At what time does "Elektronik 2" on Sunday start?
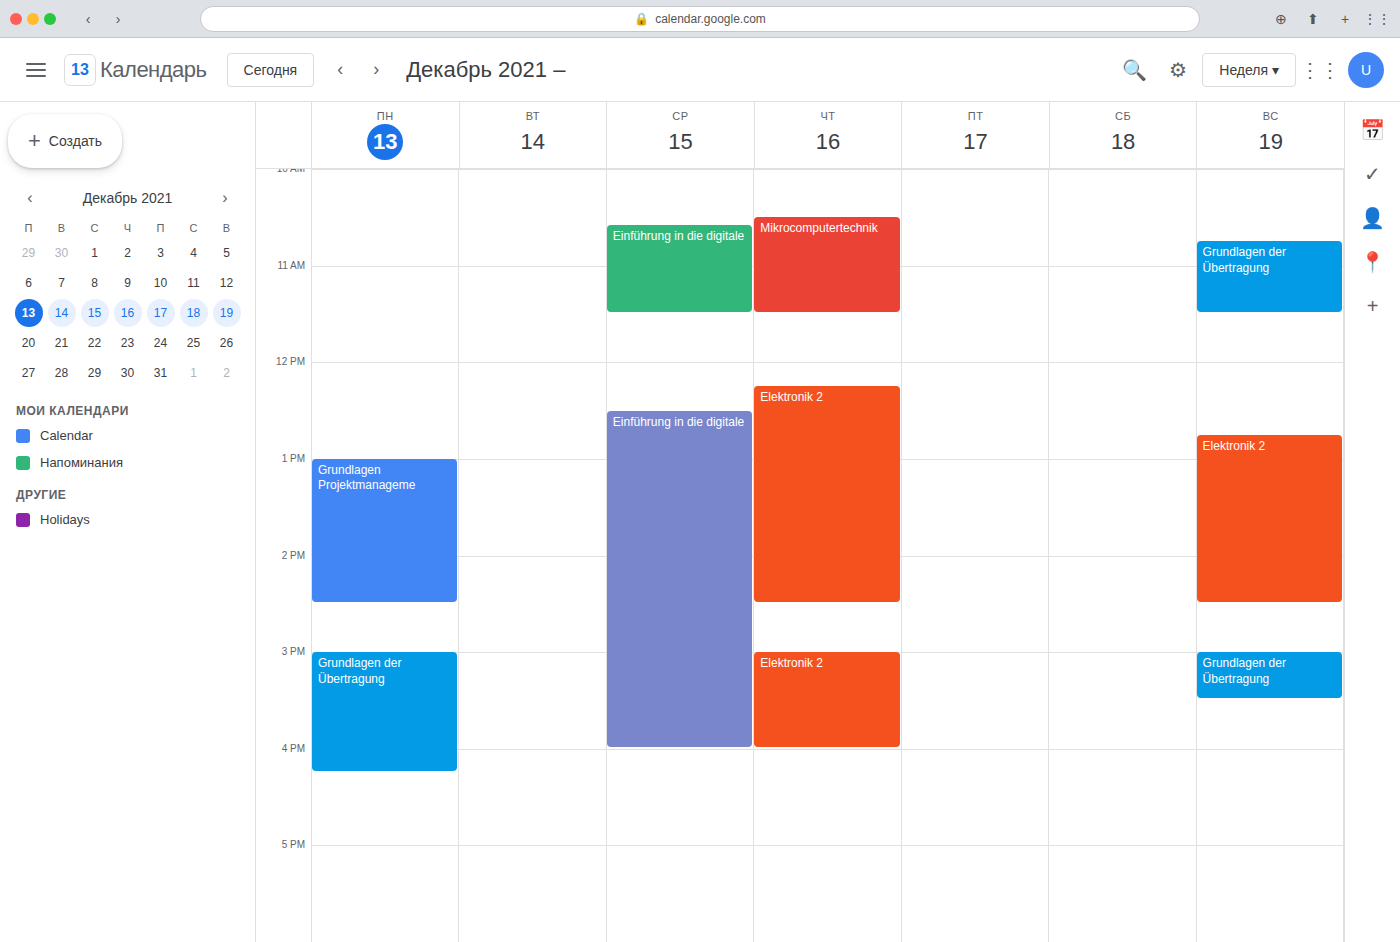
12:45 PM